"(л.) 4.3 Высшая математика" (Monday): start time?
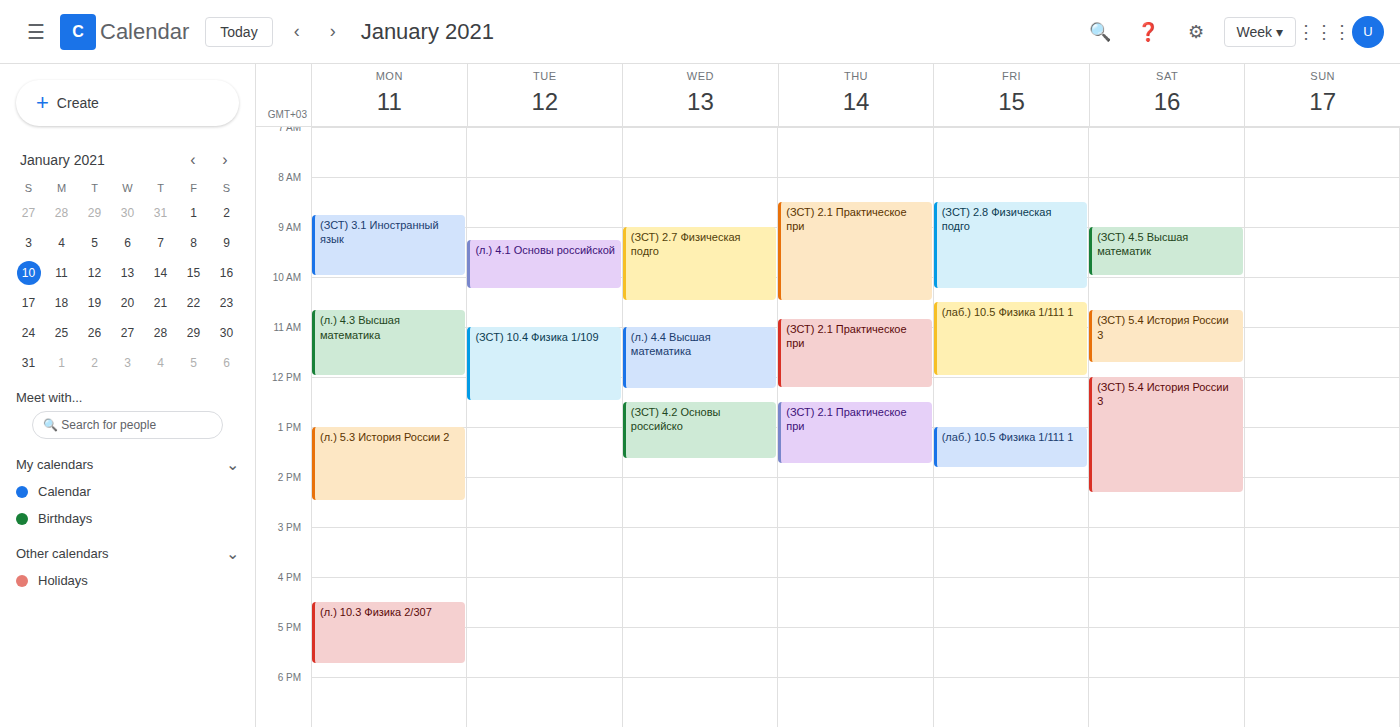
10:40 AM